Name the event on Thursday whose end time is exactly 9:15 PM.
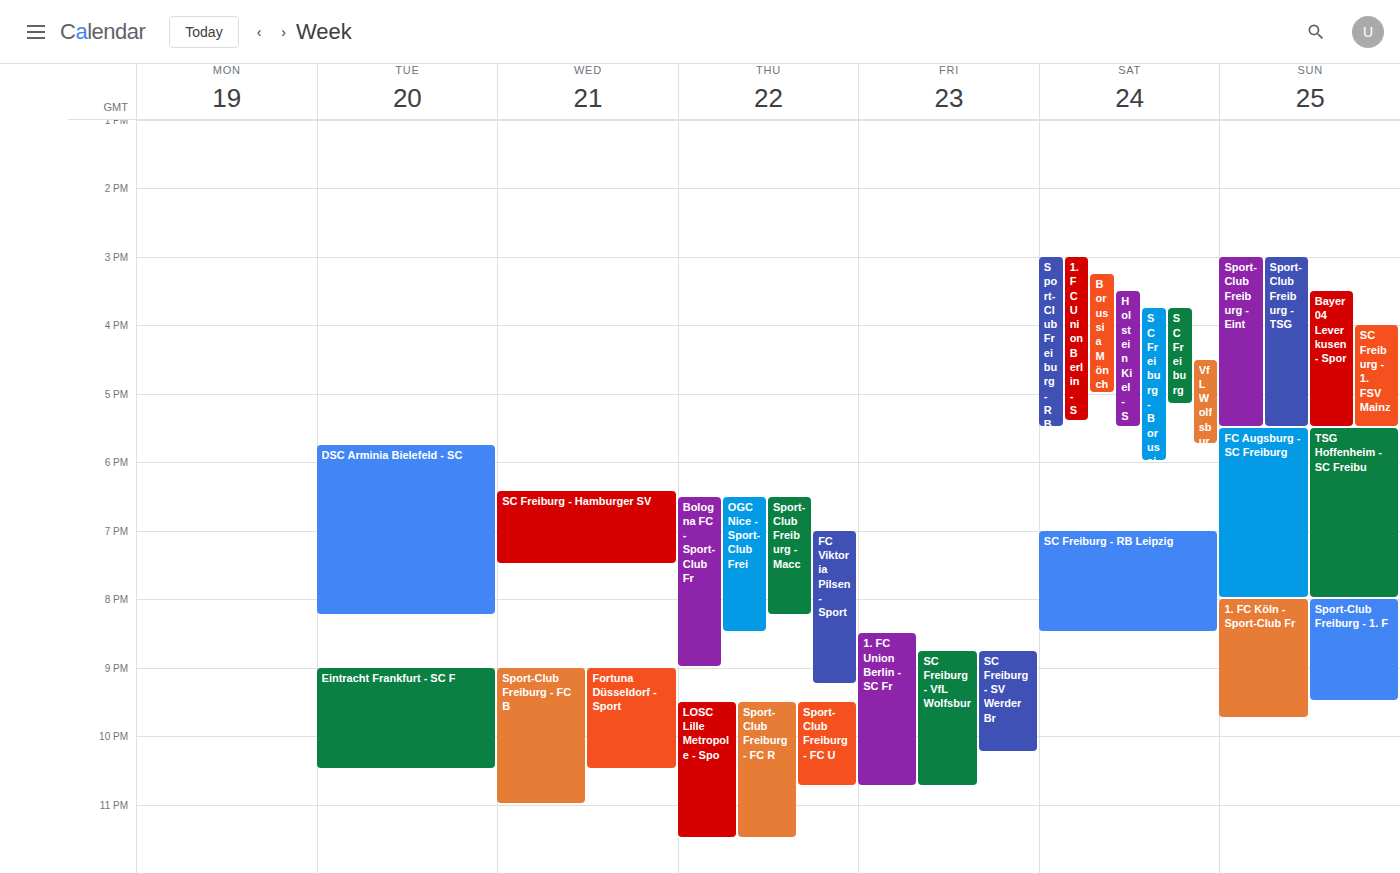
"FC Viktoria Pilsen - Sport"